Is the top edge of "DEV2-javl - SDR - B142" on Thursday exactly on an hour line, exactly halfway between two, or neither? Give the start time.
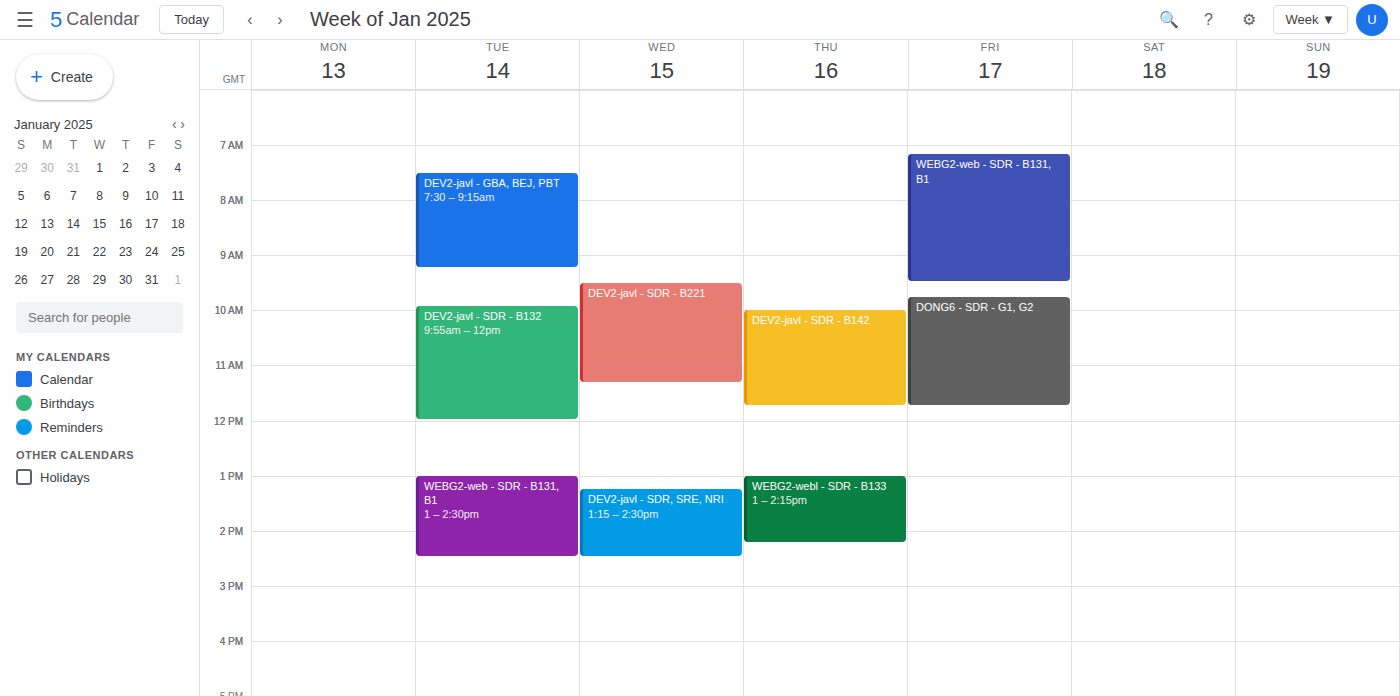
10:00 AM -- exactly on the 10 AM line.